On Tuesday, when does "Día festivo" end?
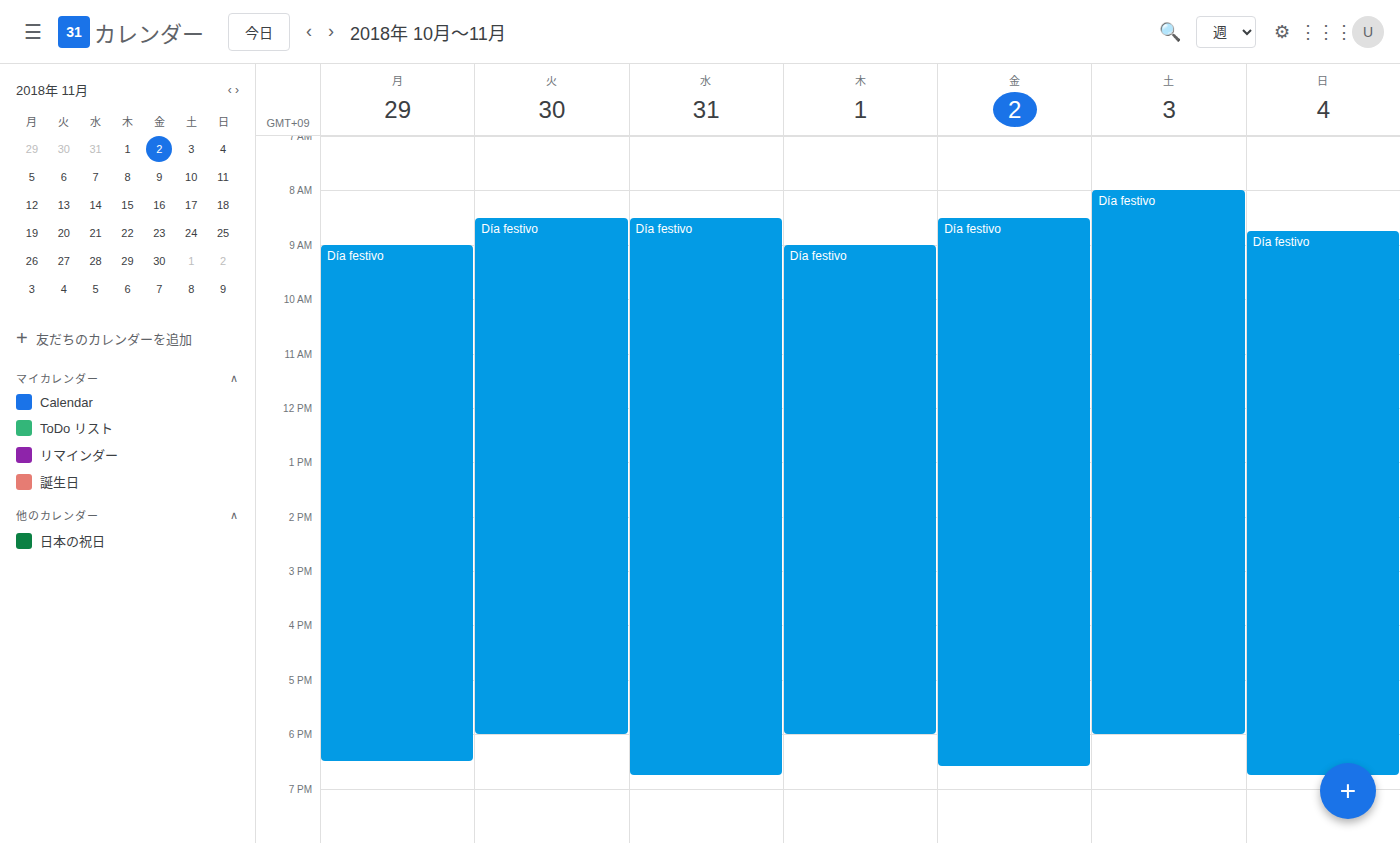
6:00 PM